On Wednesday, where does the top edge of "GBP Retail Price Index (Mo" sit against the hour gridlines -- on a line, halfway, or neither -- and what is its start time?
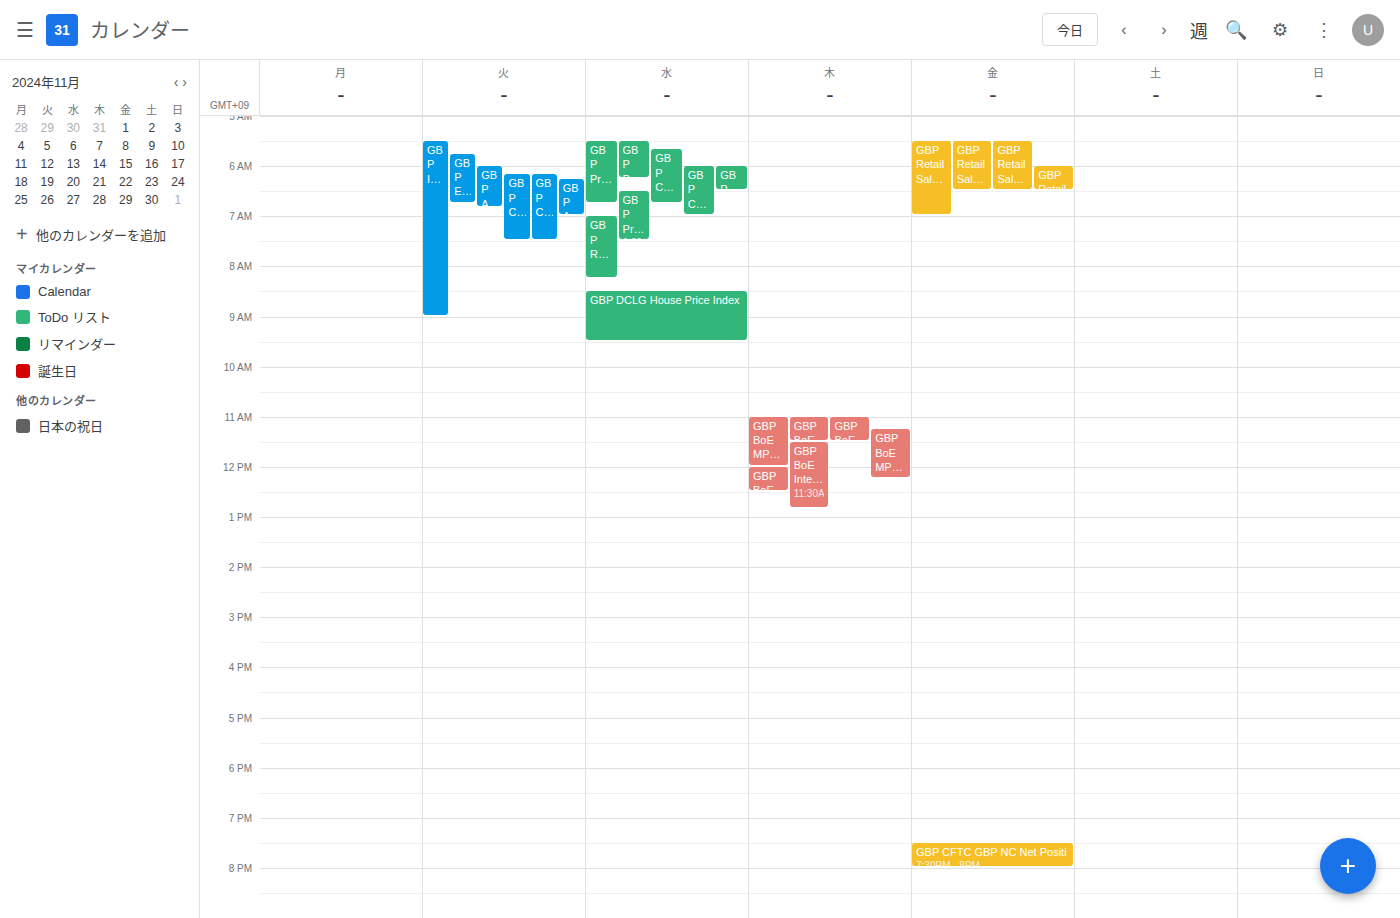
7:00 AM -- exactly on the 7 AM line.